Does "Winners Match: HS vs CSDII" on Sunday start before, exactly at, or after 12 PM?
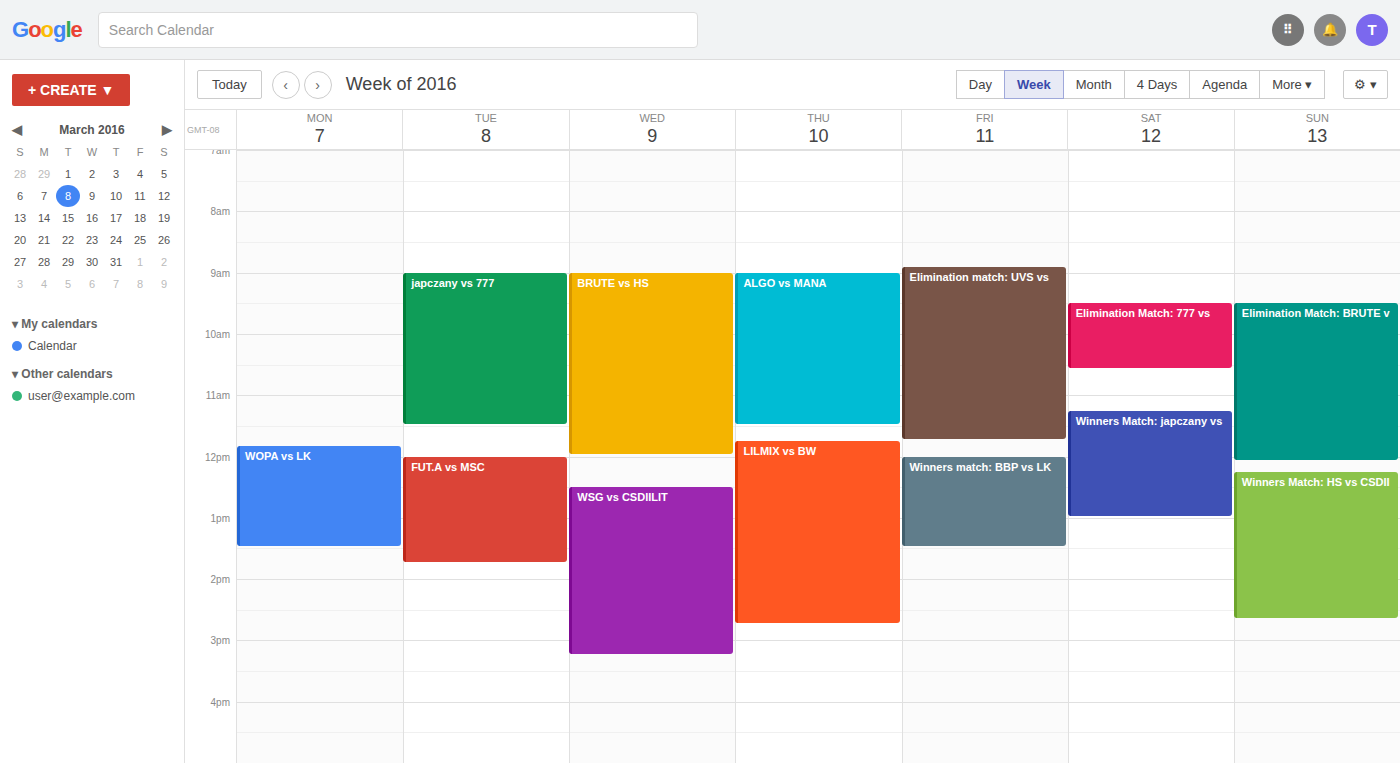
12:15 PM -- after 12 PM, 15 minutes below the 12 PM line.